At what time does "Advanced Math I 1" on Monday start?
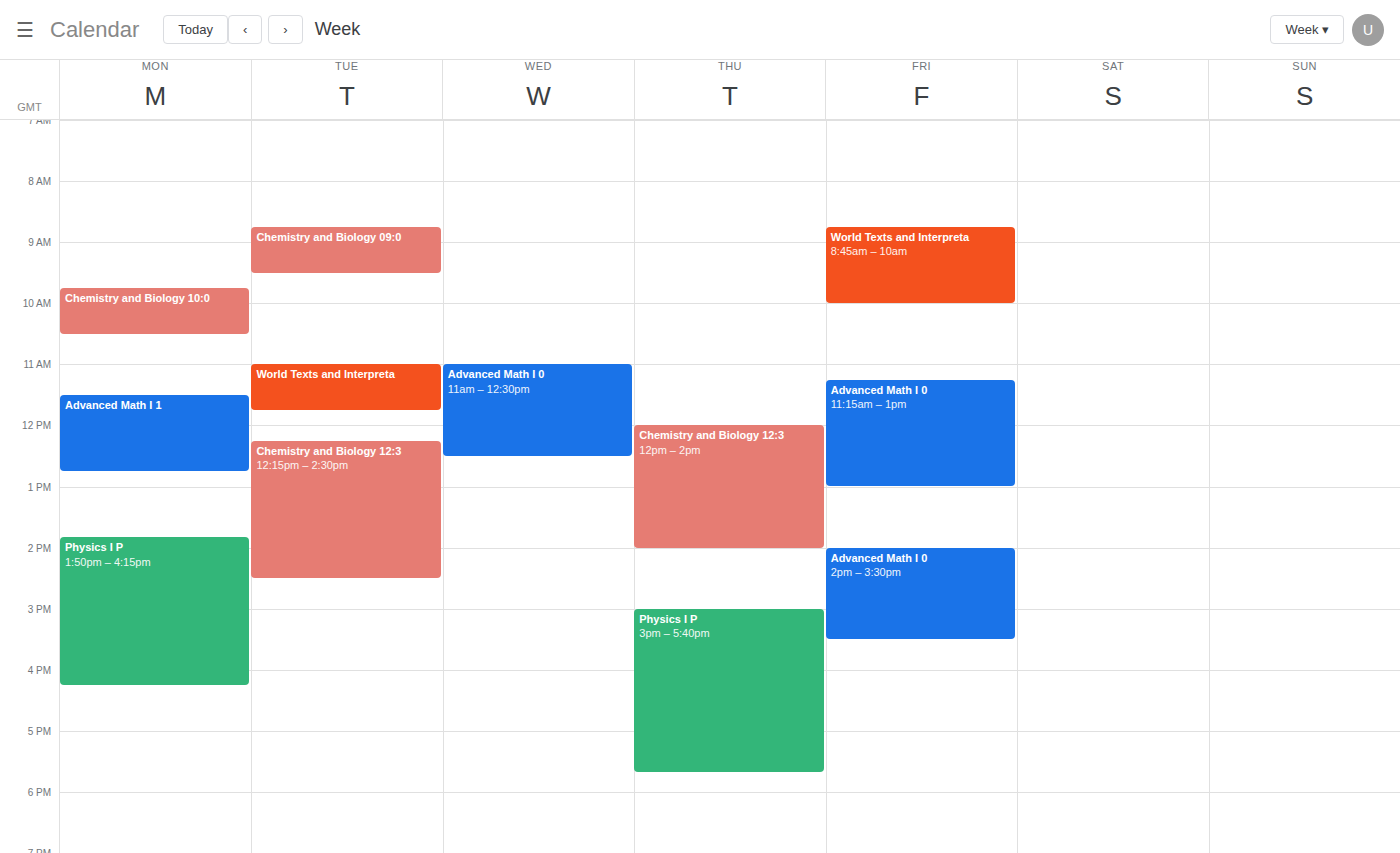
11:30 AM